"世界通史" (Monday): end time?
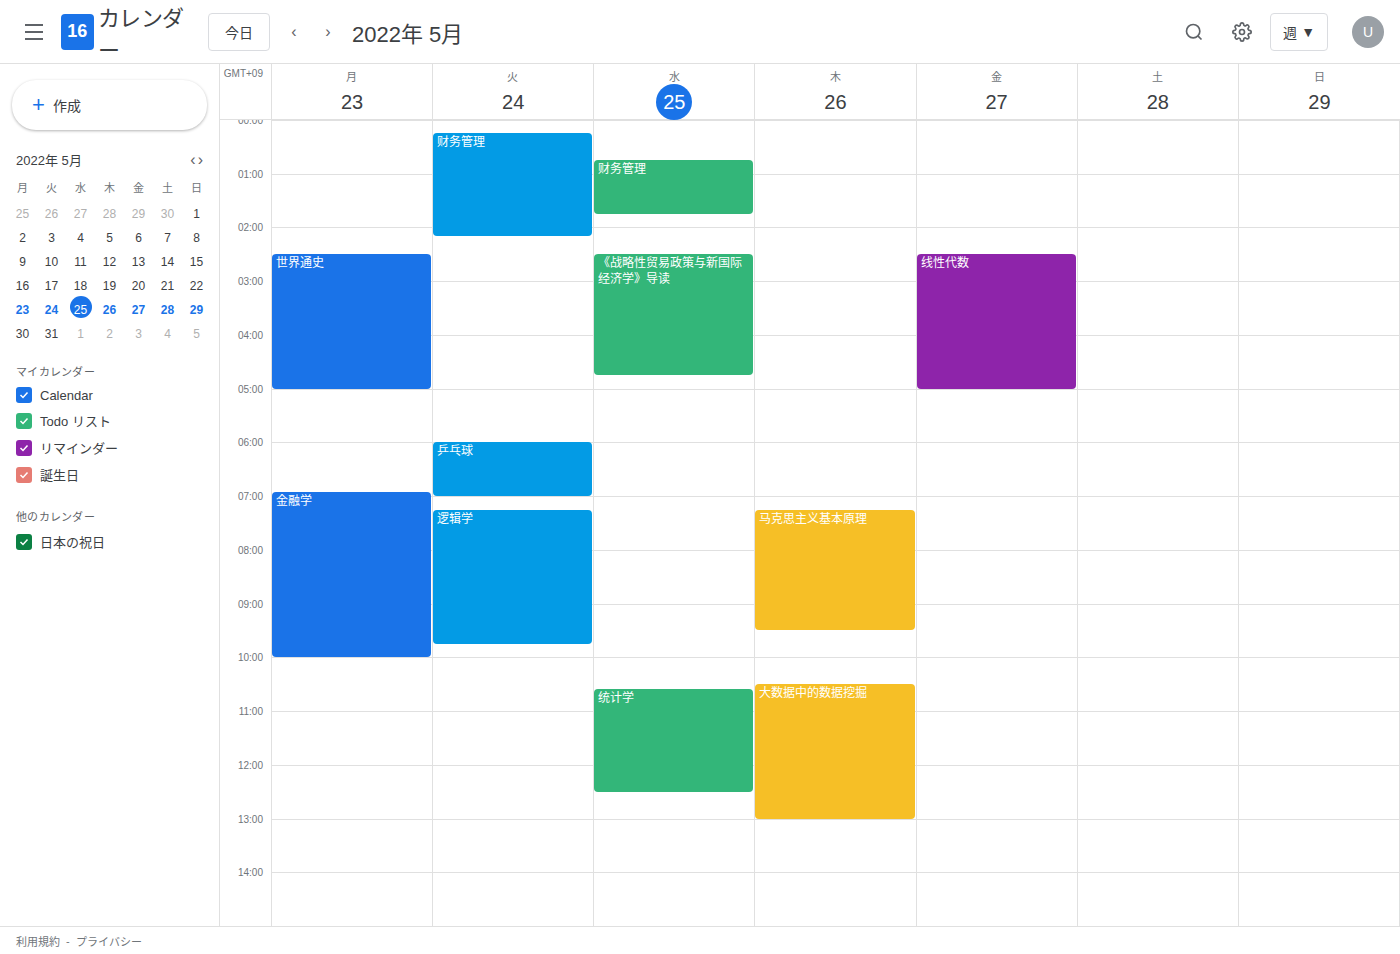
5:00 AM